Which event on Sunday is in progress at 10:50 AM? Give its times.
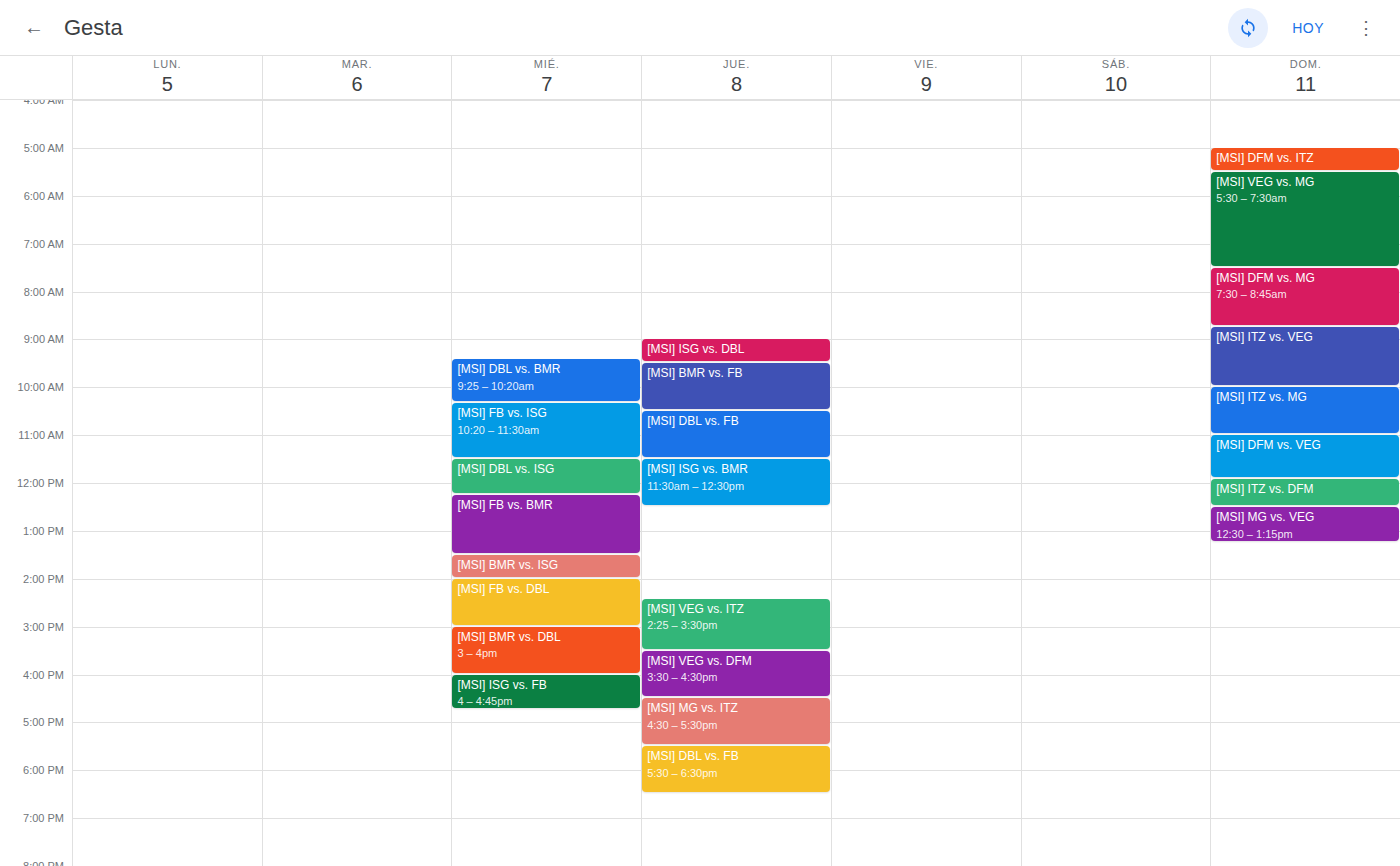
"[MSI] ITZ vs. MG", 10:00 AM to 11:00 AM